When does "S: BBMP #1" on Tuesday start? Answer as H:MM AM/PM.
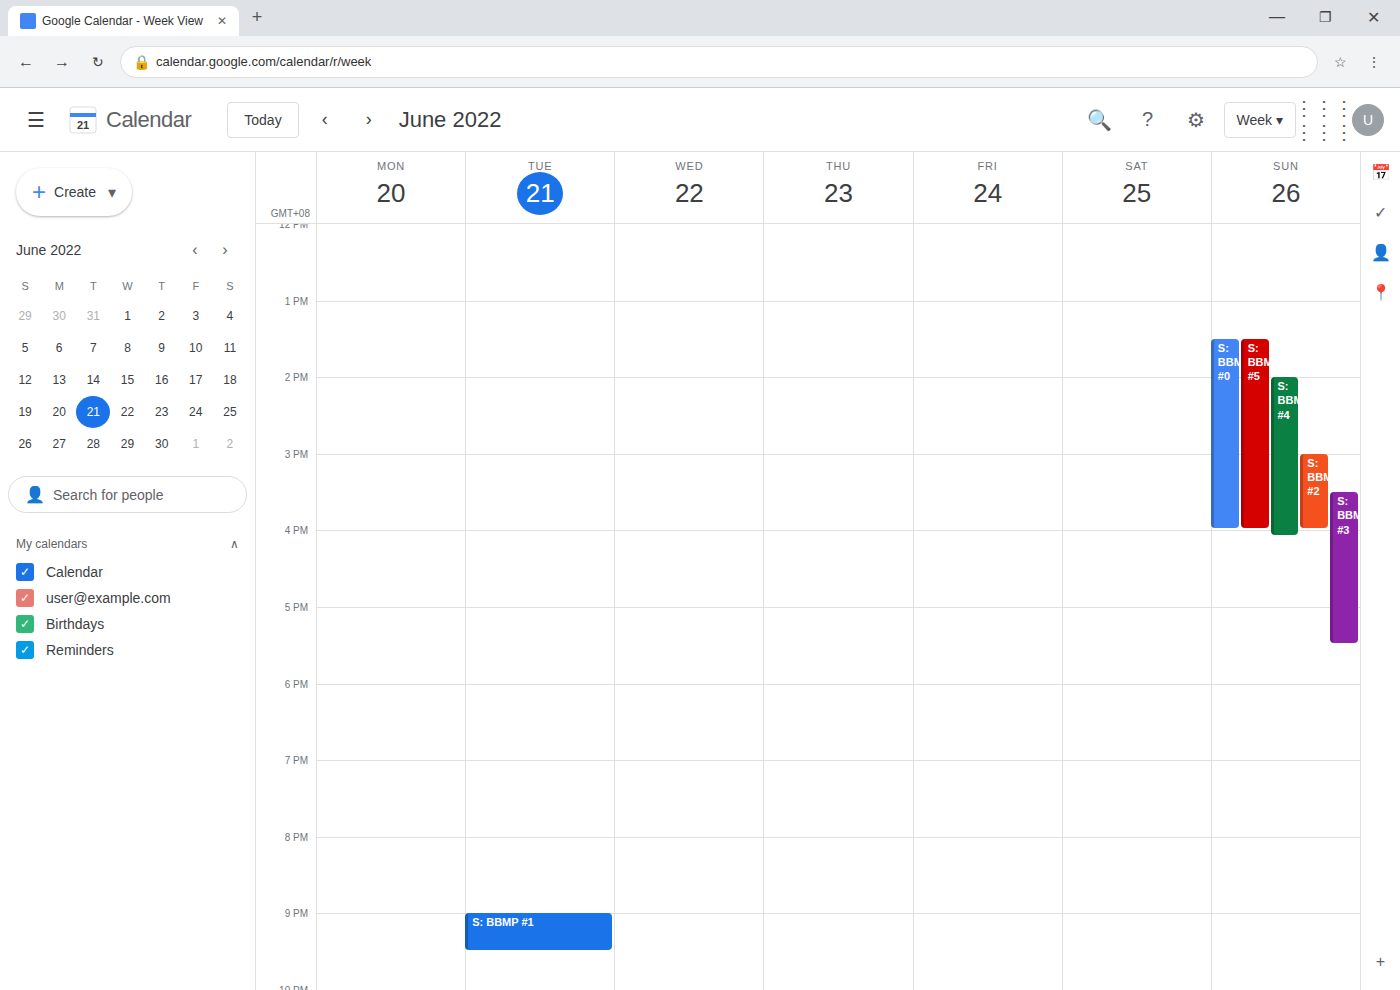
9:00 PM